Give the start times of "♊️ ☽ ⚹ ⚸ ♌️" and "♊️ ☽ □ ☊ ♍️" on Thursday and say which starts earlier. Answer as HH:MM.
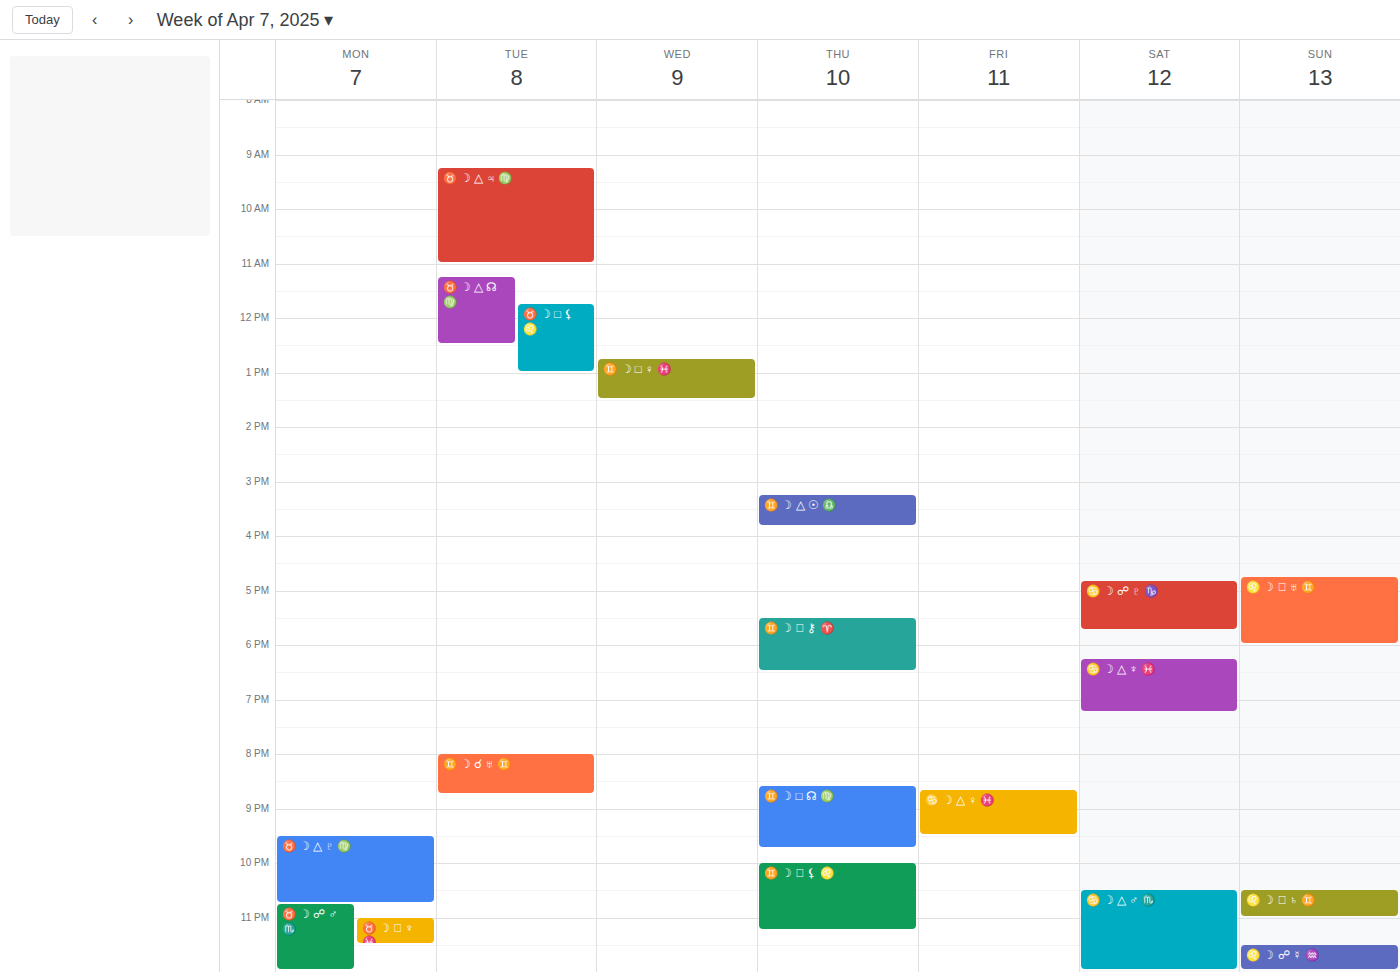
"♊️ ☽ □ ☊ ♍️" 20:35; "♊️ ☽ ⚹ ⚸ ♌️" 22:00.